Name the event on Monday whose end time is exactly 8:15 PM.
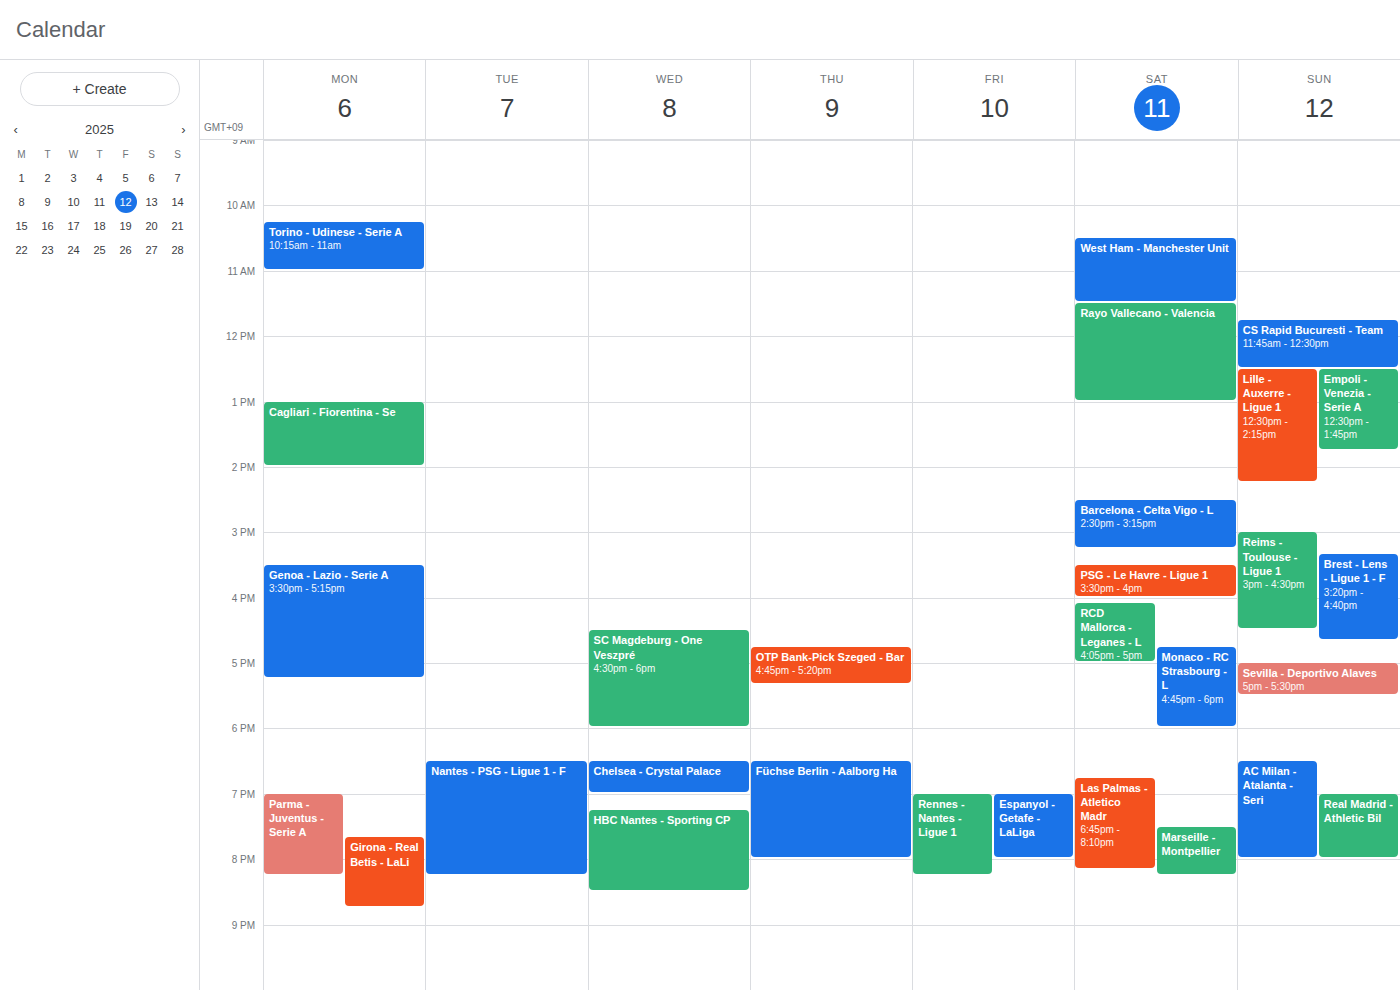
"Parma - Juventus - Serie A"